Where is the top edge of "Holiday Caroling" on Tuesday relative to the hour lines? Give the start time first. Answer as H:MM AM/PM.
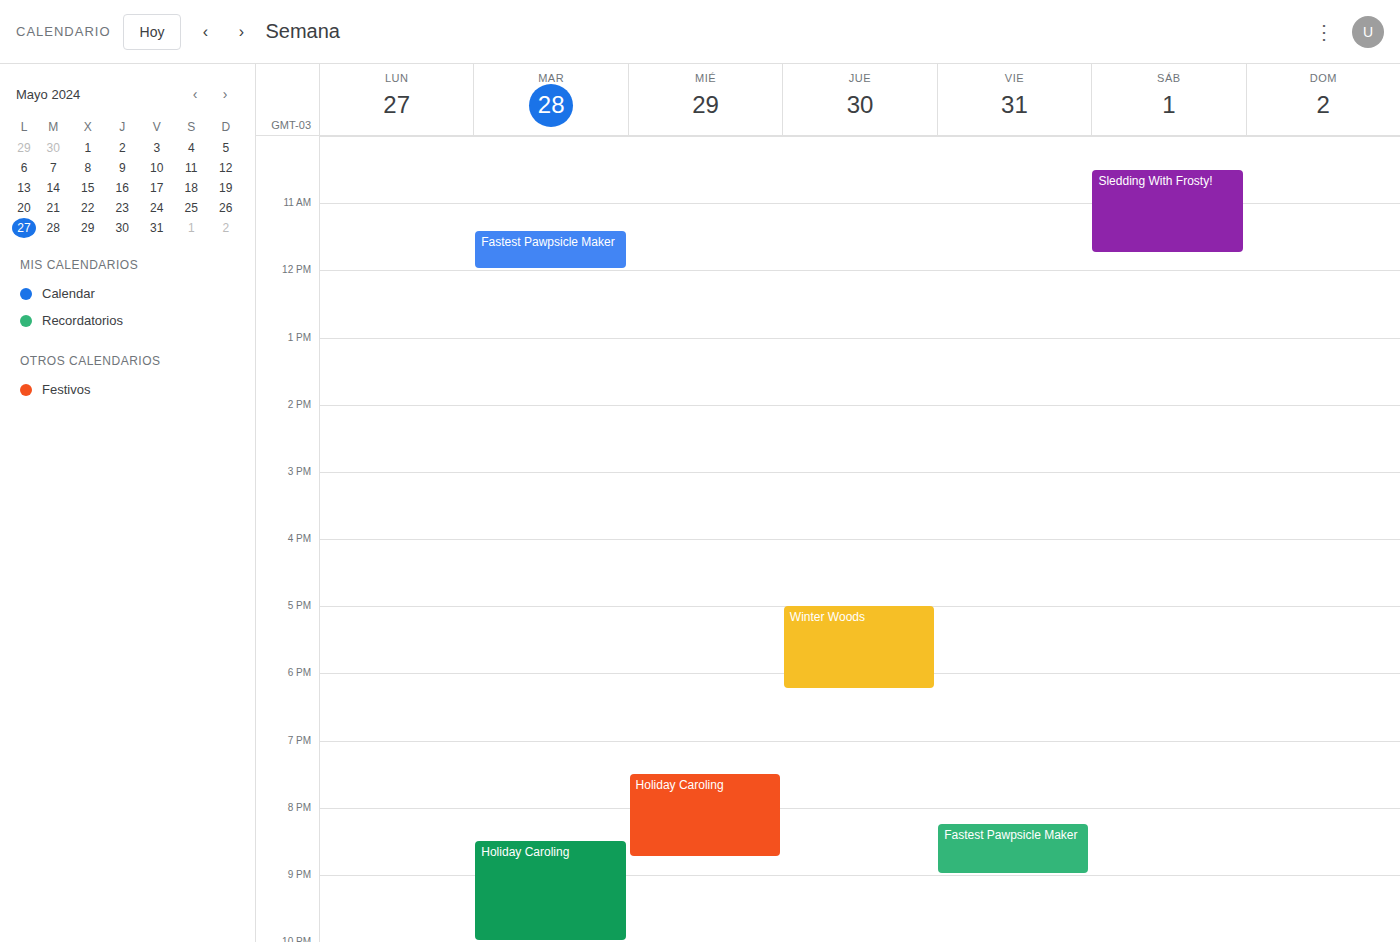
8:30 PM -- halfway between the 8 PM and 9 PM lines.